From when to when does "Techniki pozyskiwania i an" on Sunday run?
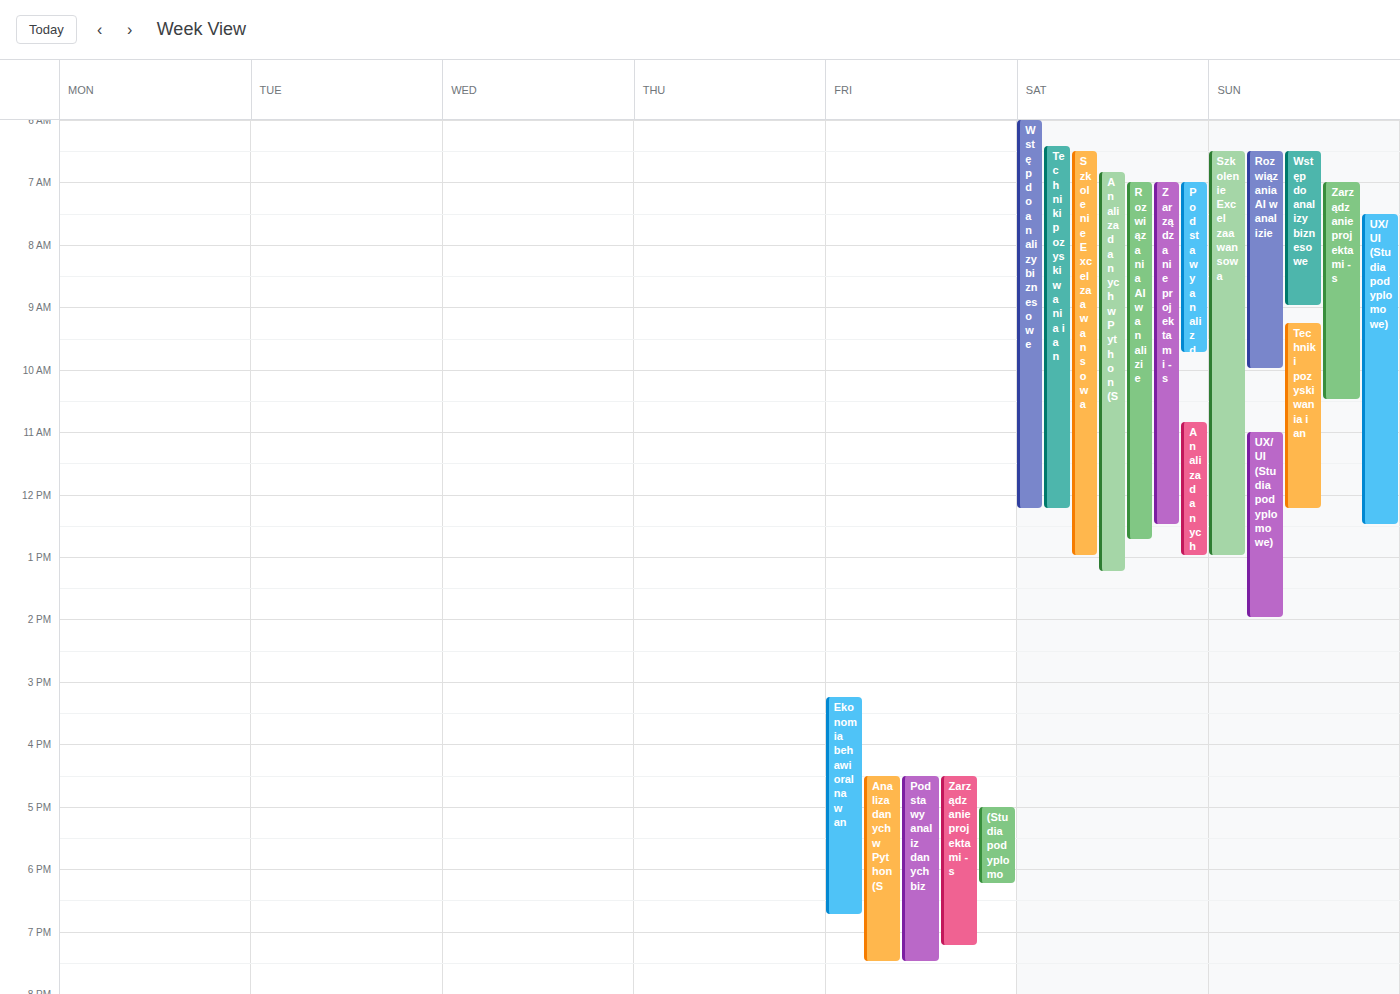
9:15 AM to 12:15 PM